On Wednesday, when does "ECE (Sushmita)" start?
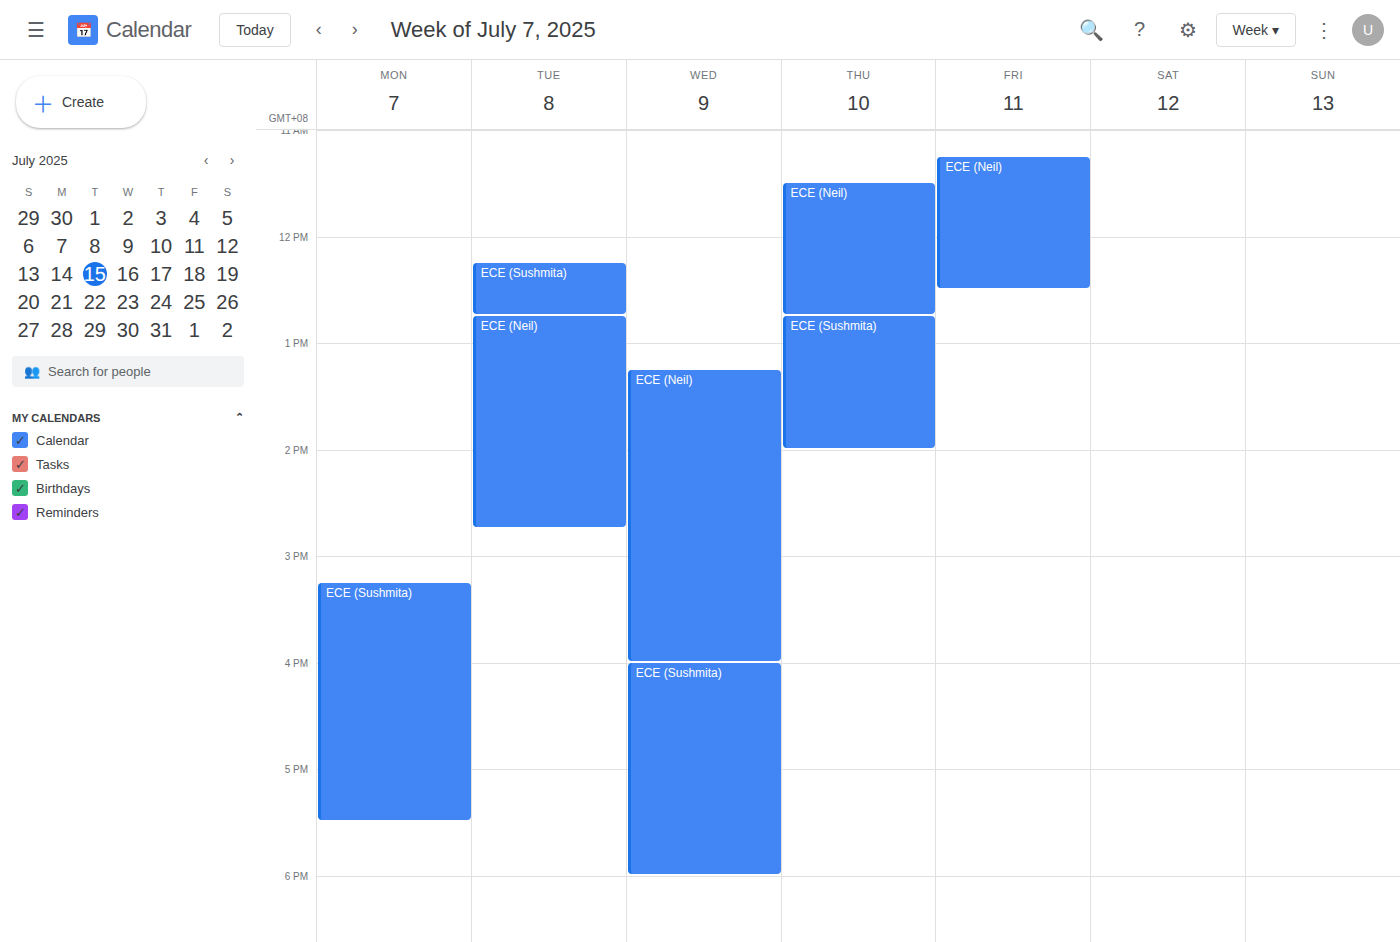
4:00 PM